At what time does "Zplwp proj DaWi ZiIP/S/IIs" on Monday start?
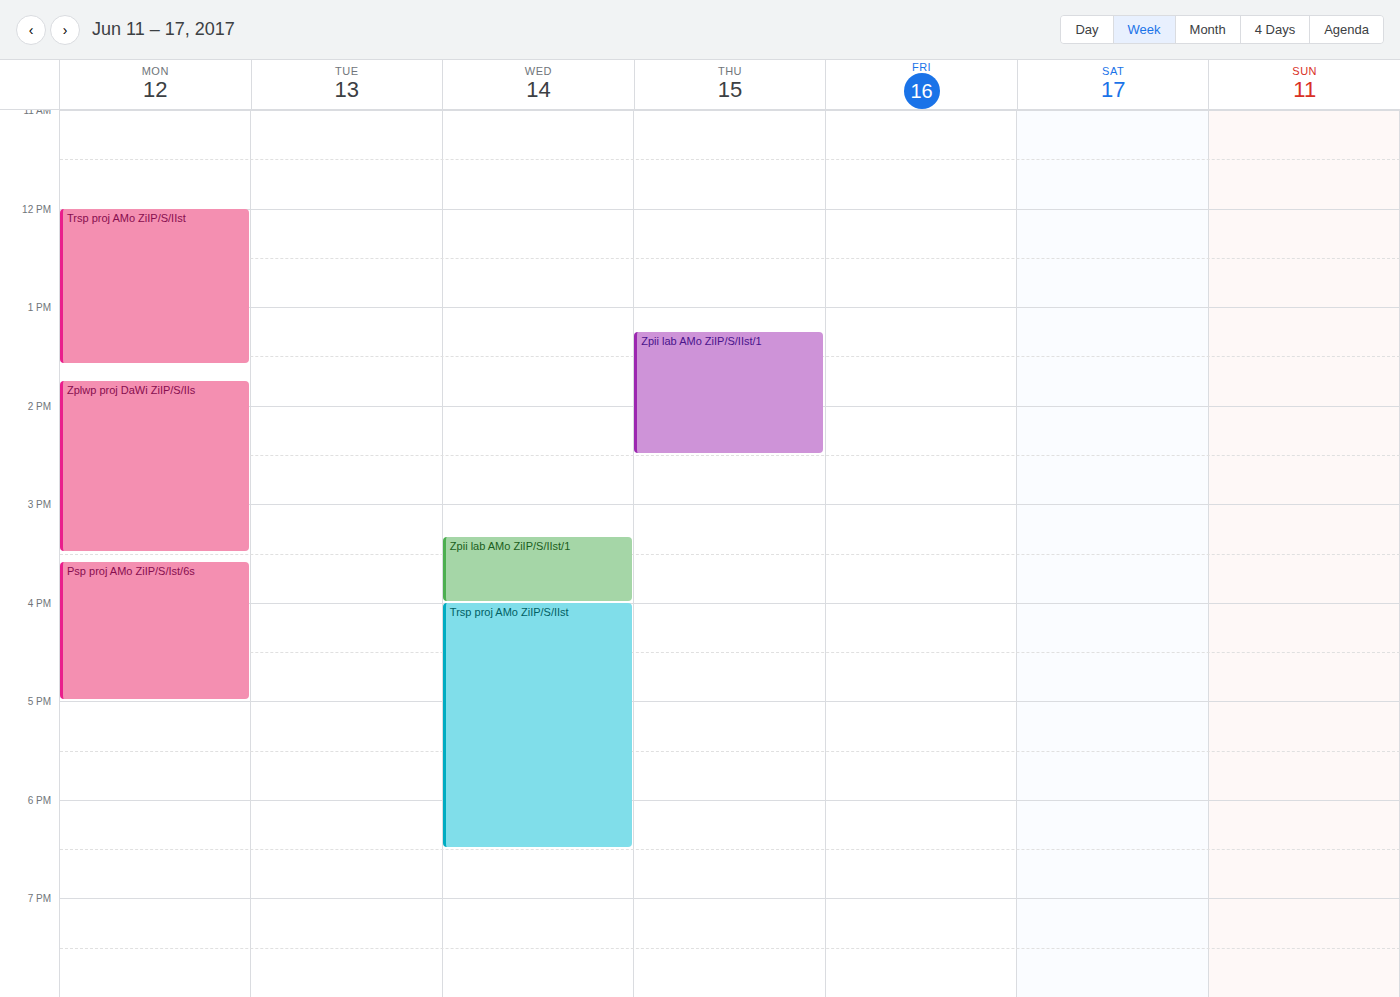
1:45 PM